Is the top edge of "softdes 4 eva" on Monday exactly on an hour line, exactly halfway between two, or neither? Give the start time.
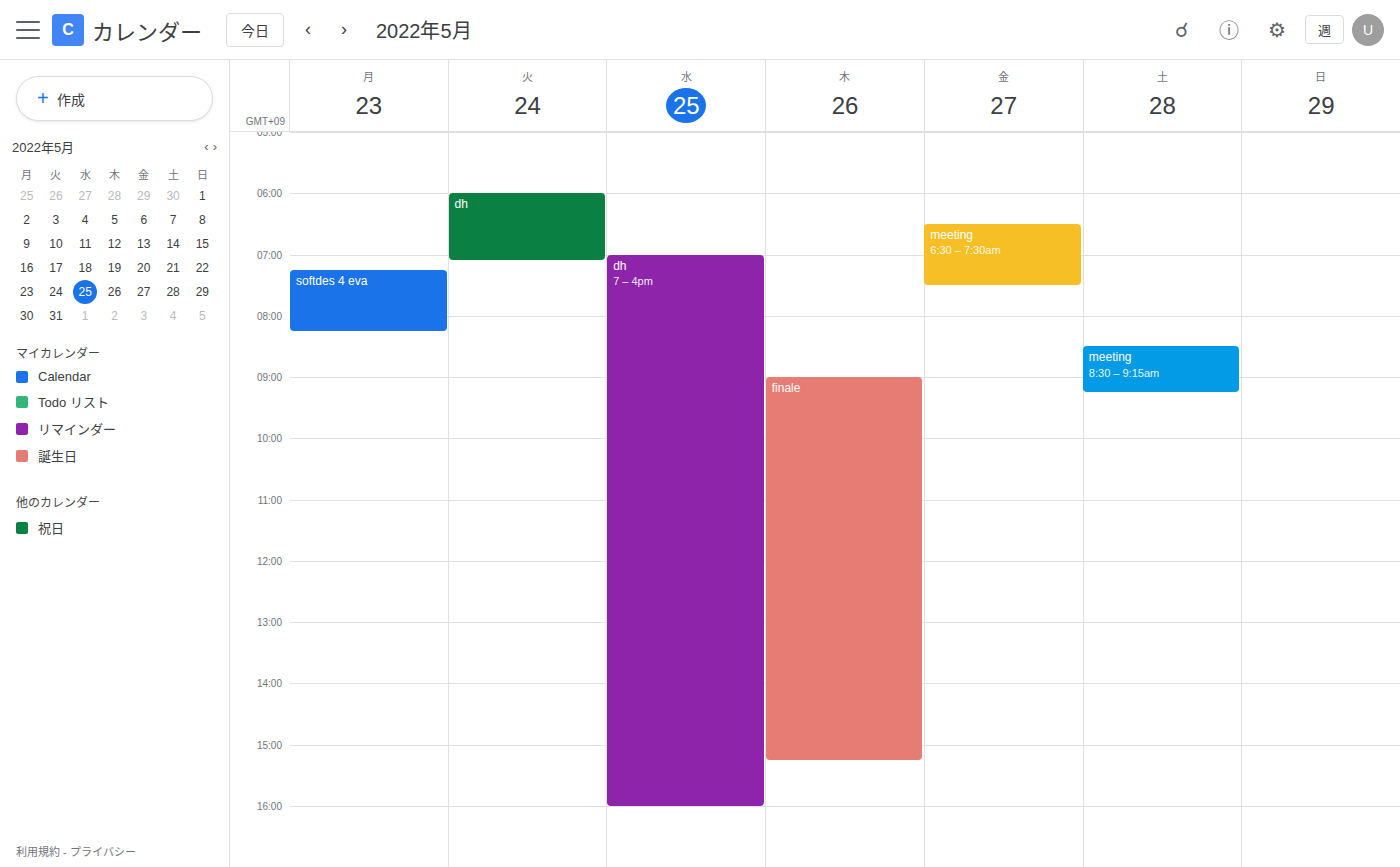
7:15 AM -- neither: a quarter of the way from the 7 AM line to the 8 AM line.